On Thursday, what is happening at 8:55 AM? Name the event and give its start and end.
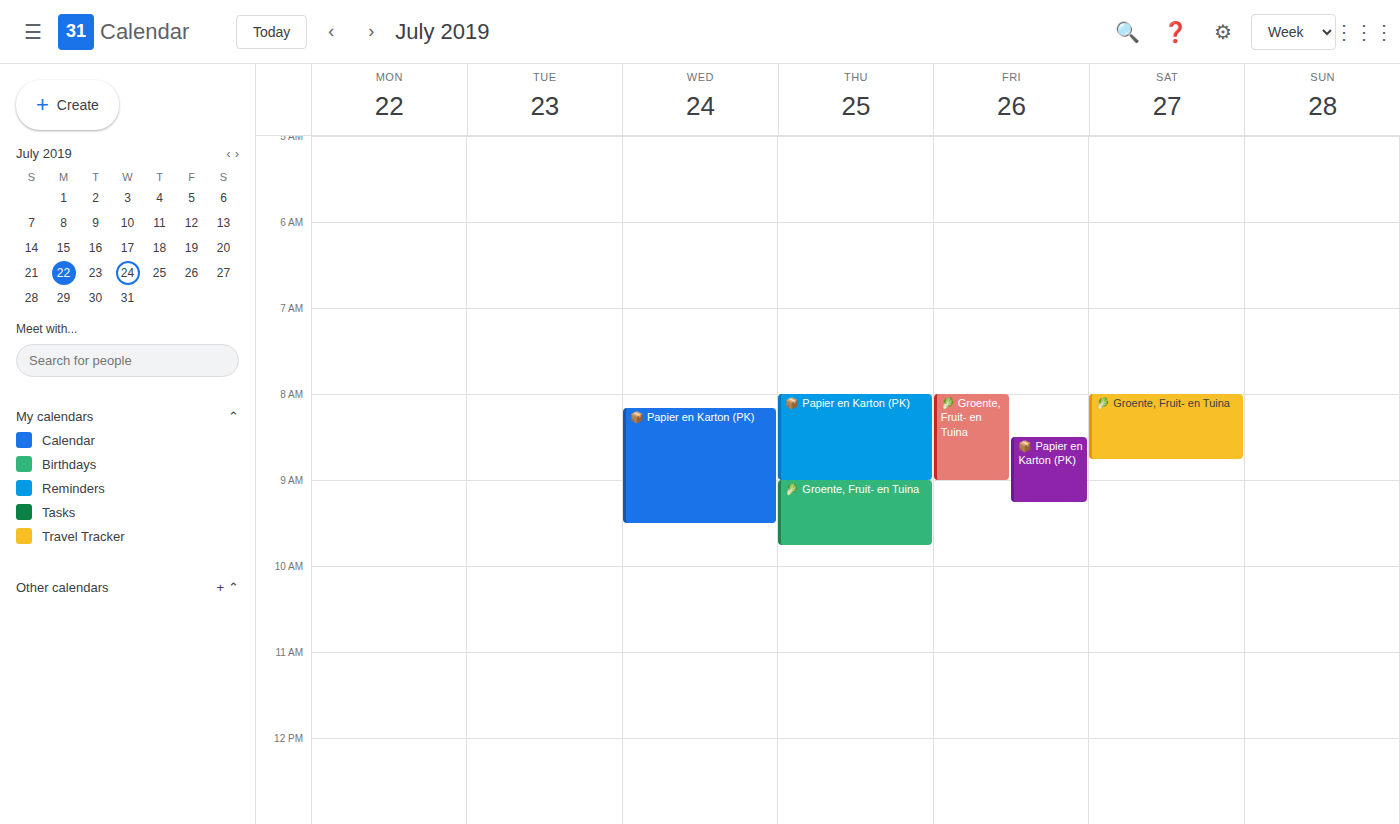
"📦 Papier en Karton (PK)", 8:00 AM to 9:00 AM